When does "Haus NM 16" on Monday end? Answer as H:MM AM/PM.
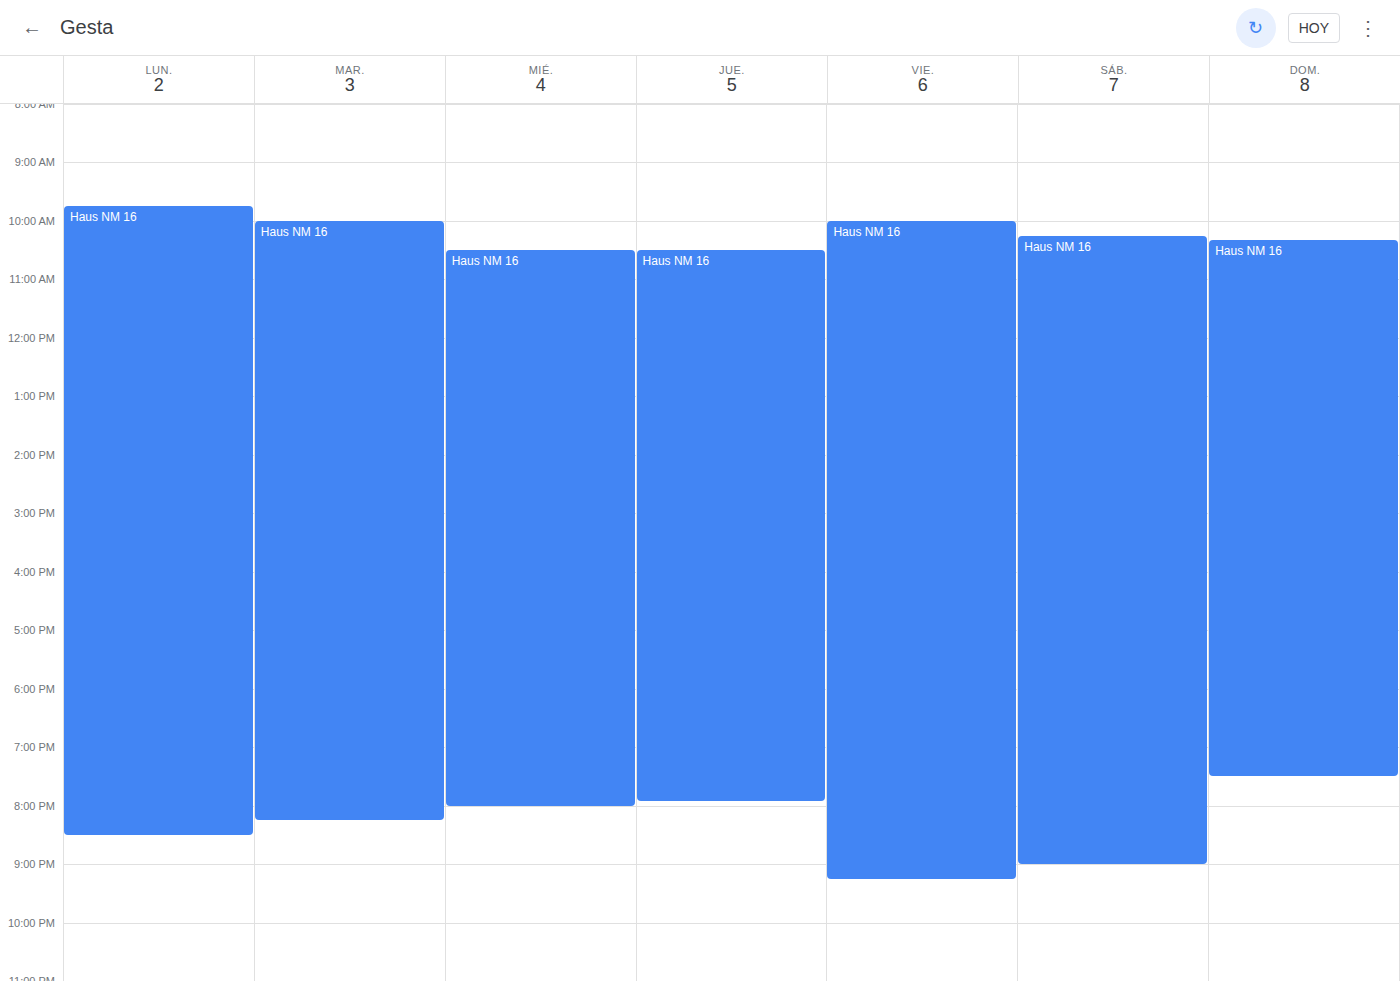
8:30 PM